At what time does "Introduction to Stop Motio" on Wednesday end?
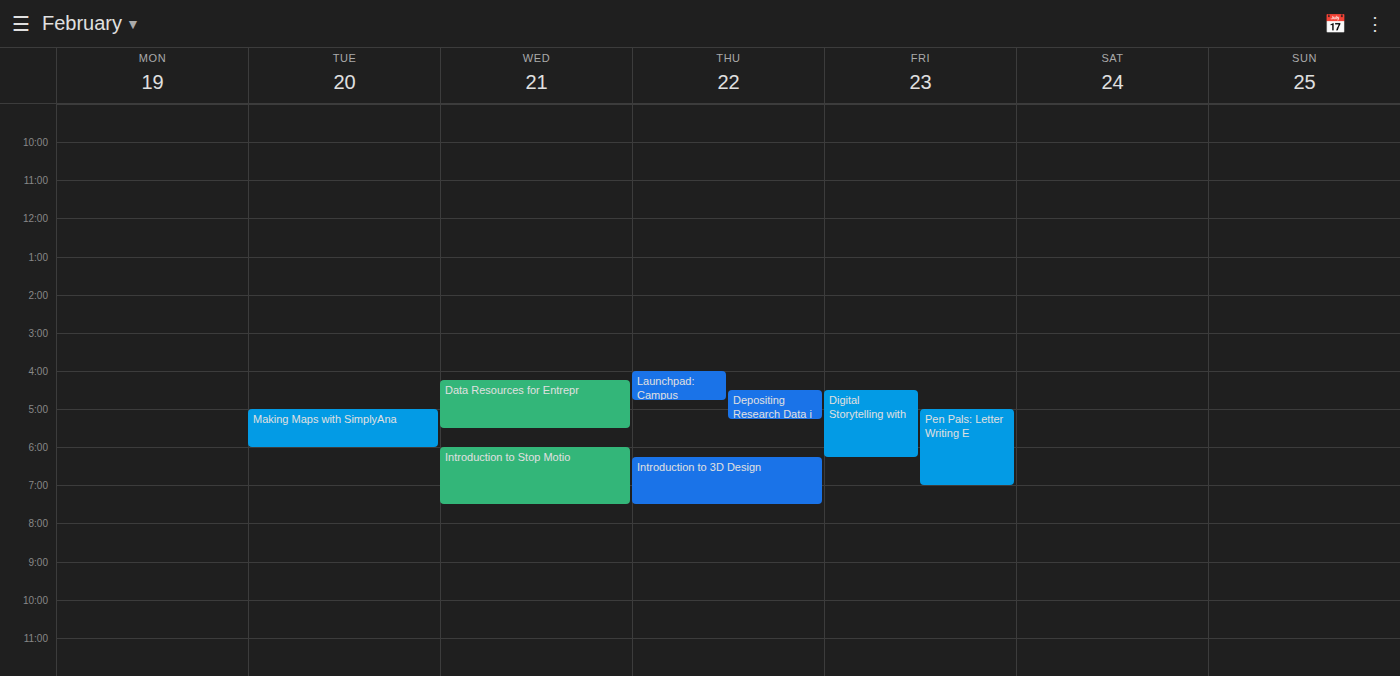
7:30 PM